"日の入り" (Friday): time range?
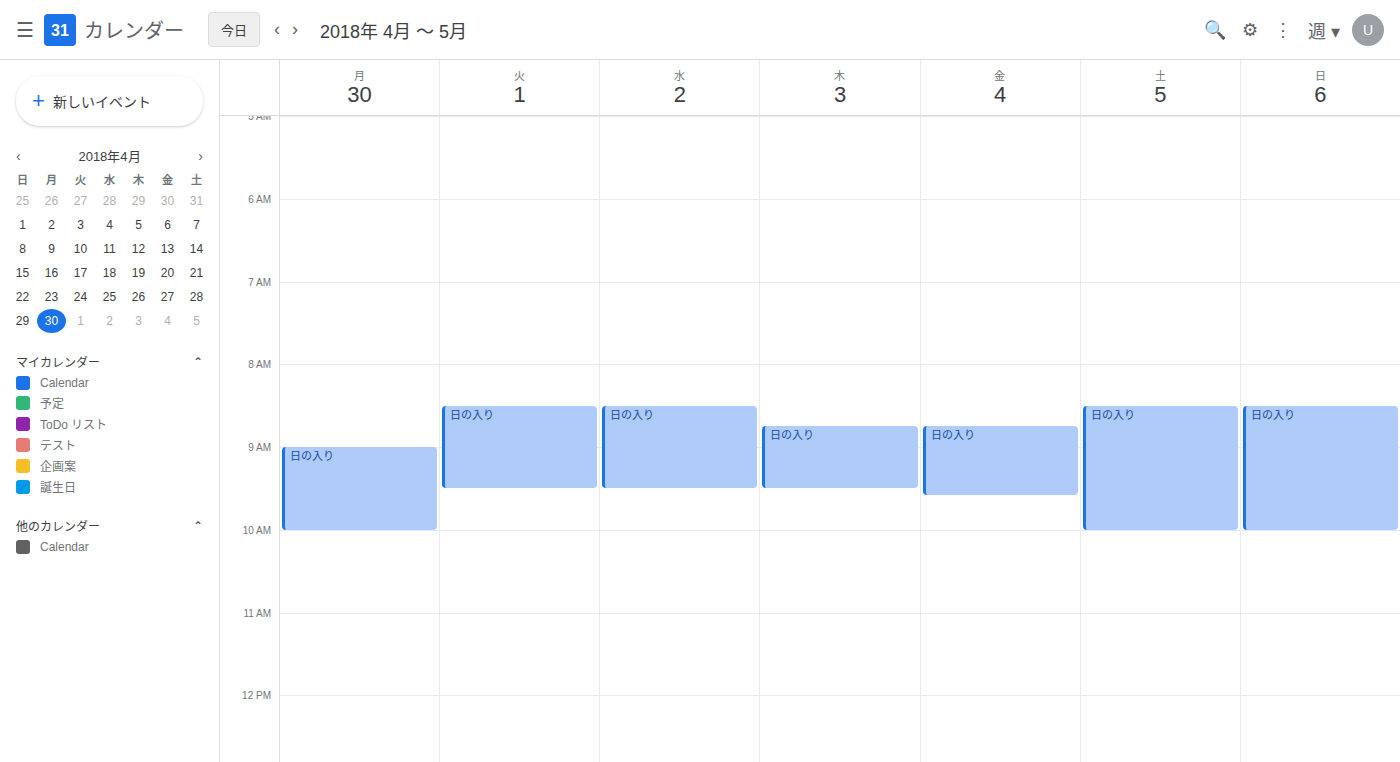
8:45 AM to 9:35 AM